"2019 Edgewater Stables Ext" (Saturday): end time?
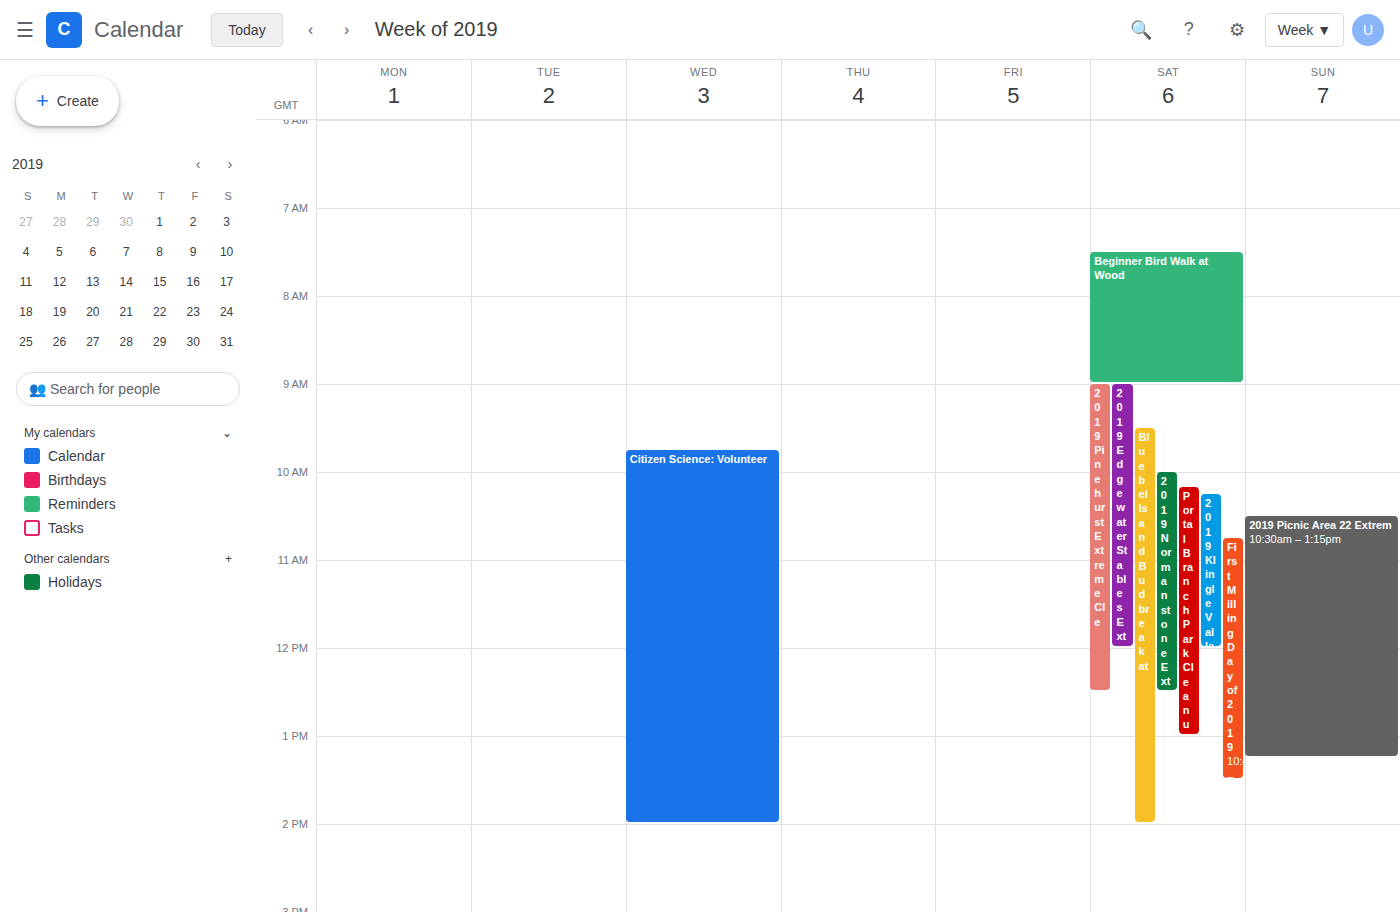
12:00 PM